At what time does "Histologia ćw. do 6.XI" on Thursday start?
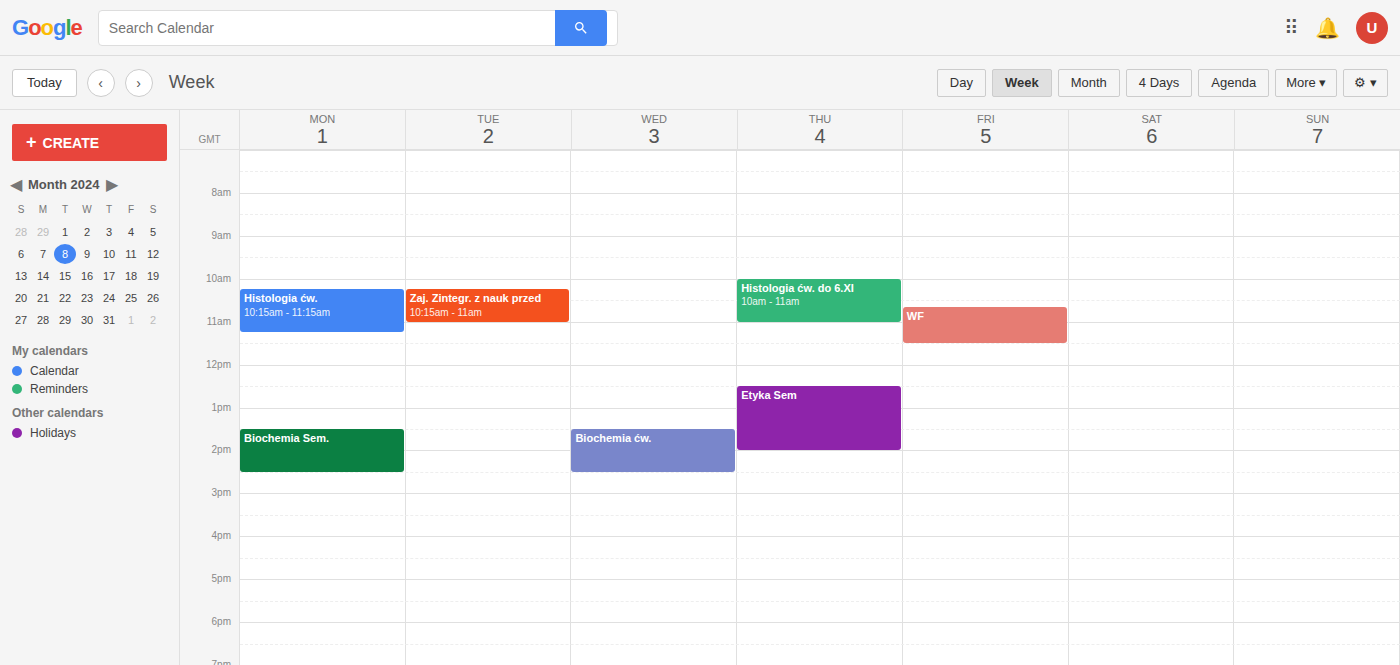
10:00 AM